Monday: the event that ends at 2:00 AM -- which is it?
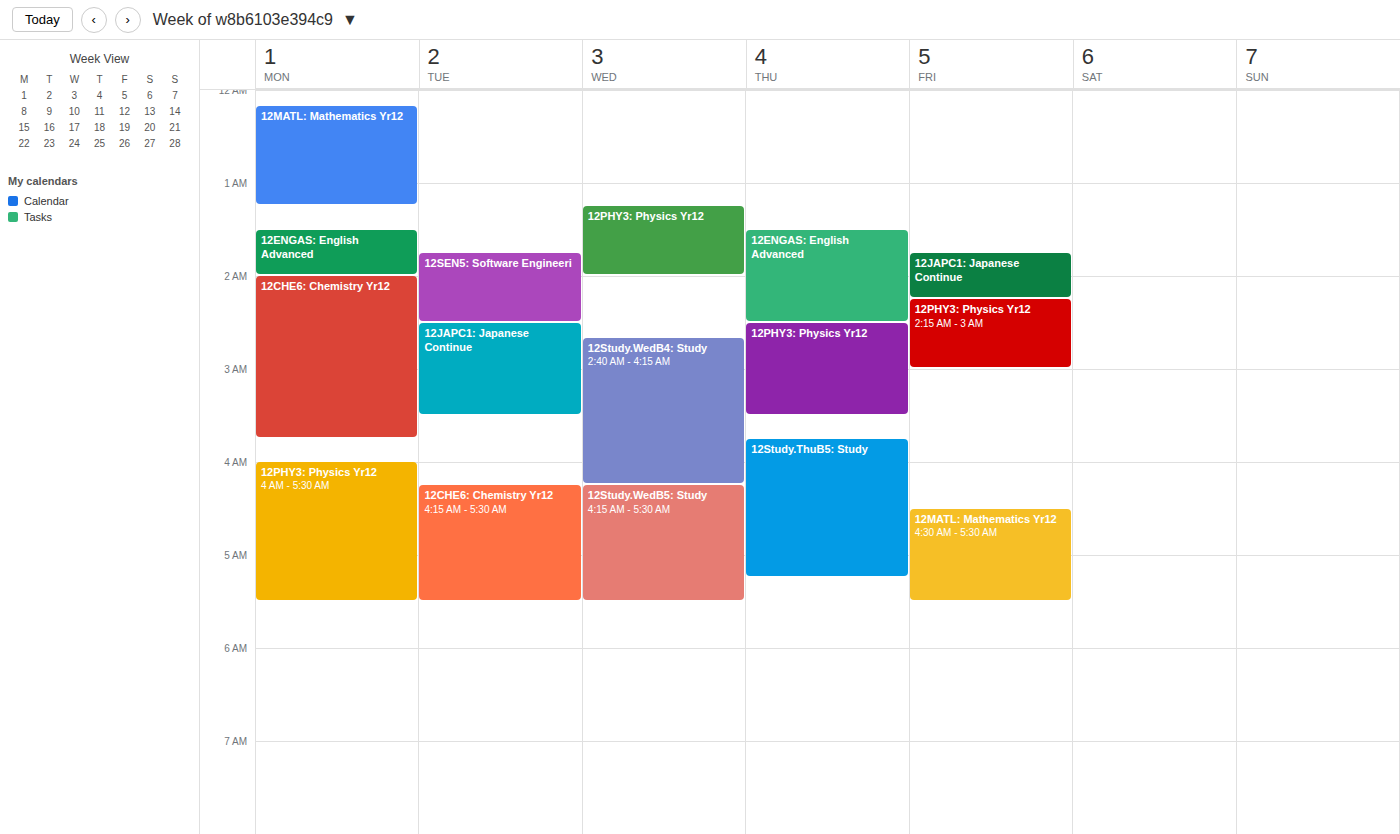
"12ENGAS: English Advanced"